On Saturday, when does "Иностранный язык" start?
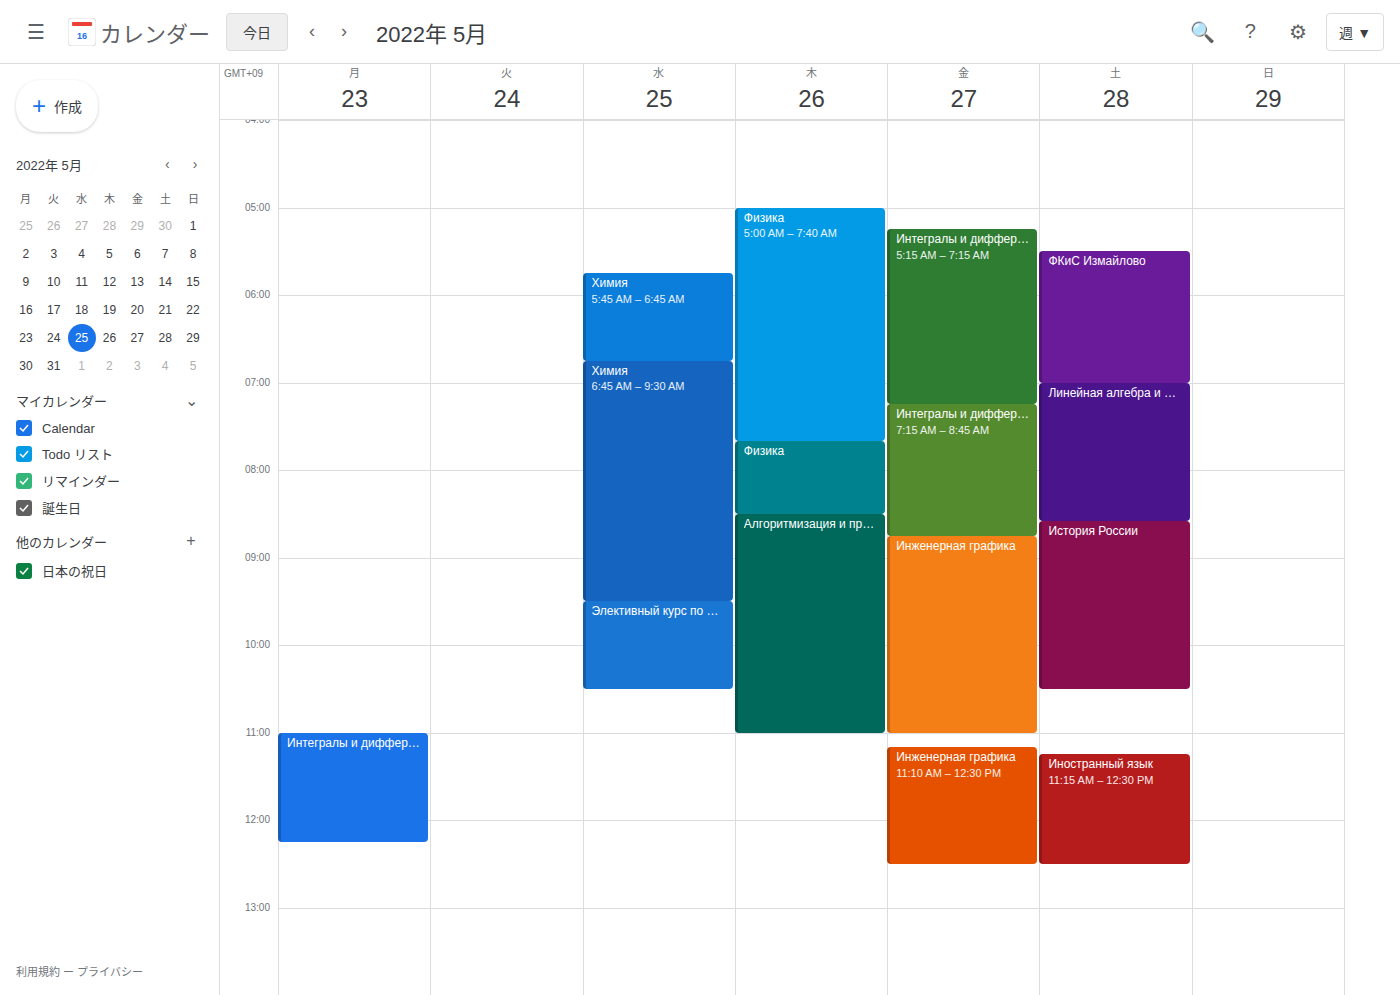
11:15 AM